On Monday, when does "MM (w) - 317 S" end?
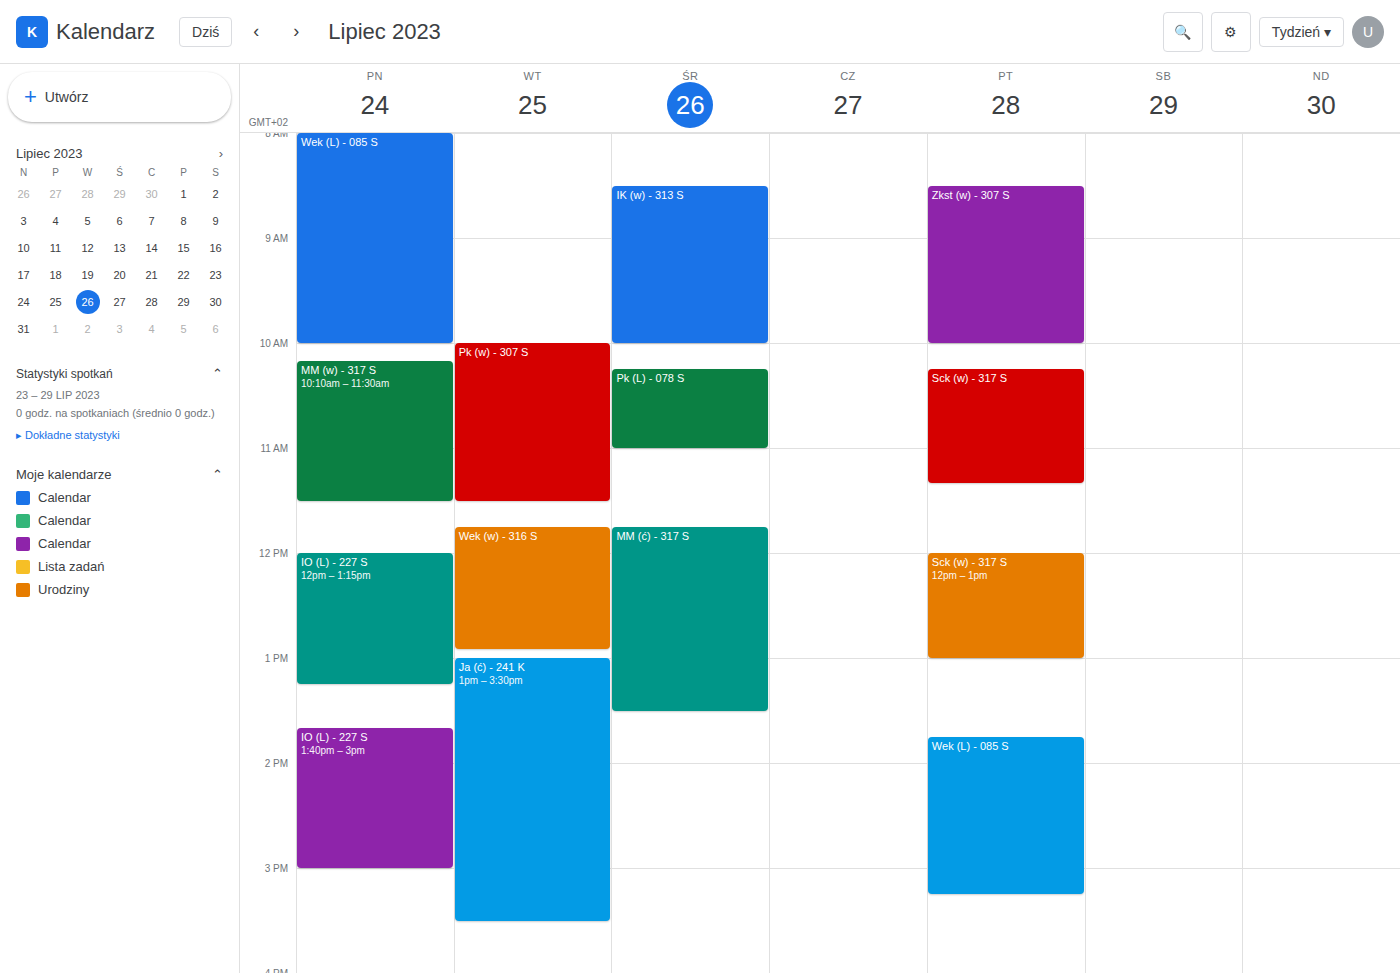
11:30